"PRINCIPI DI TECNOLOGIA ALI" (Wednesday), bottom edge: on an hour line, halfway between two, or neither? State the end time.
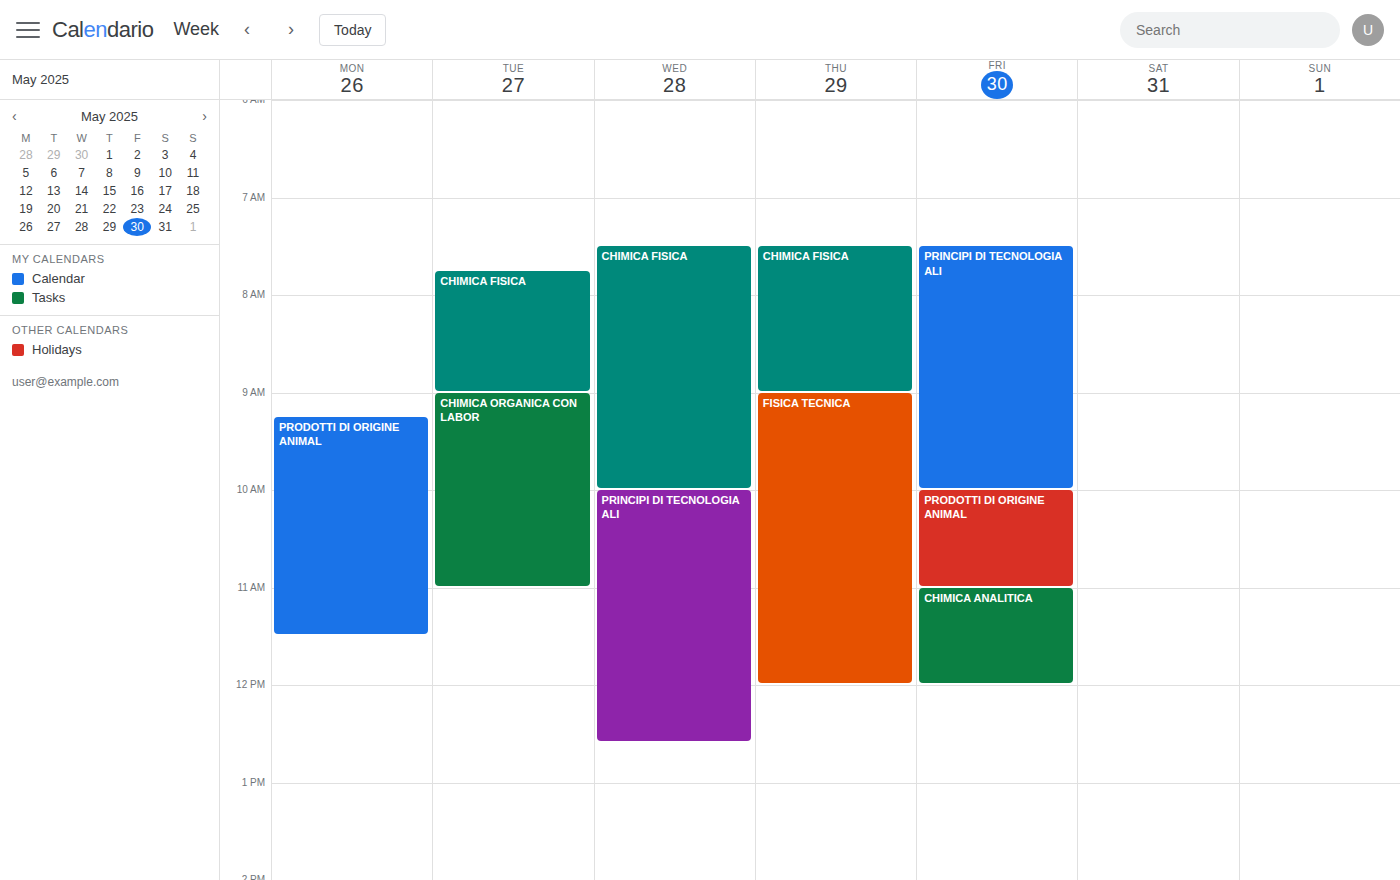
12:35 PM -- neither: 35 minutes below the 12 PM line and 25 minutes above the 1 PM line.